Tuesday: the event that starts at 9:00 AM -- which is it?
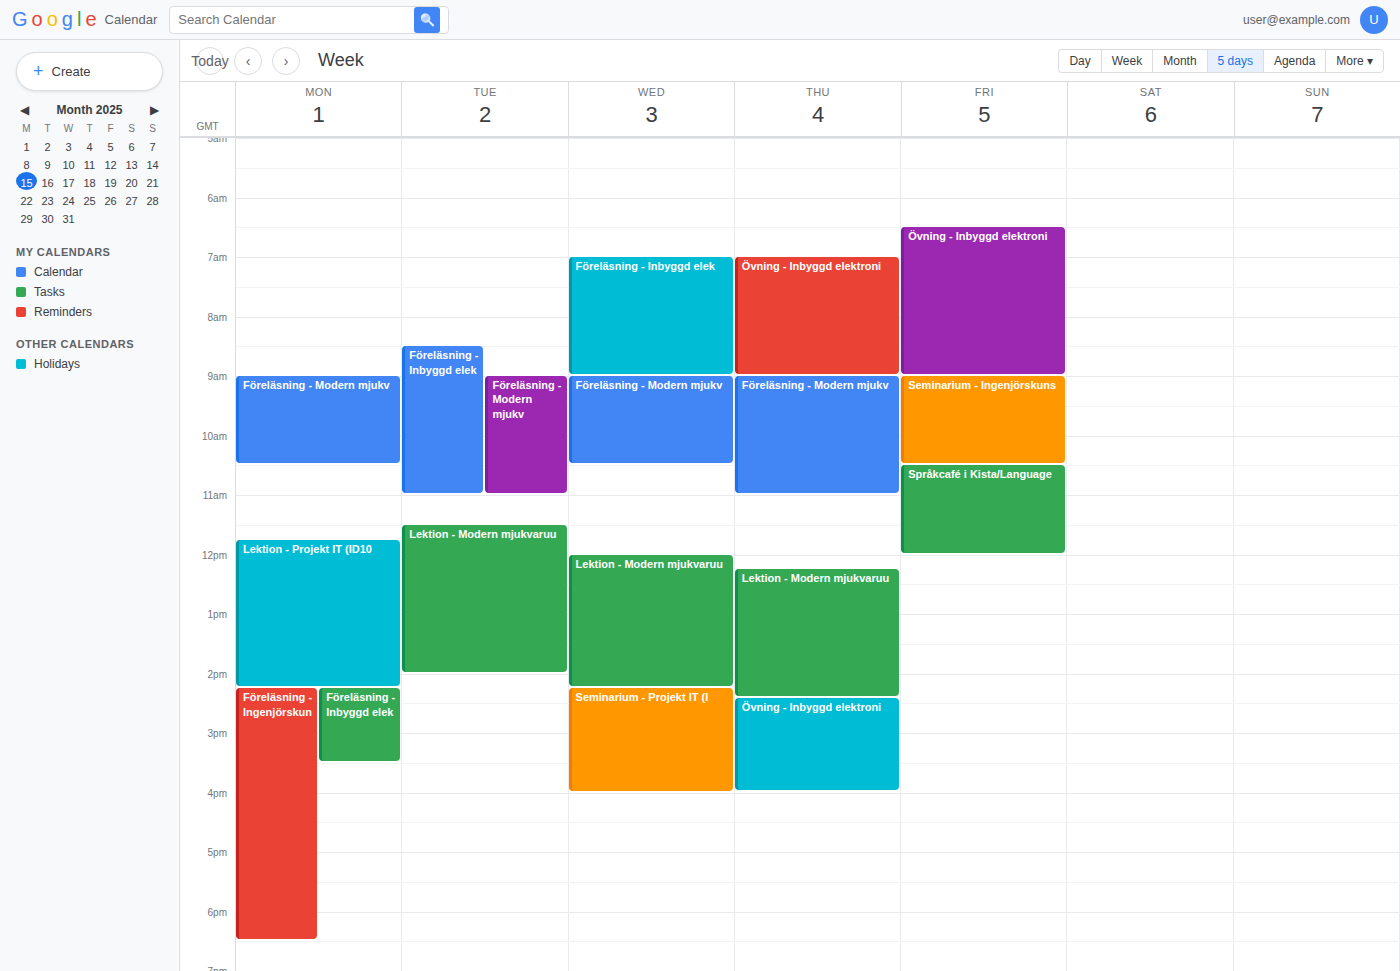
"Föreläsning - Modern mjukv"